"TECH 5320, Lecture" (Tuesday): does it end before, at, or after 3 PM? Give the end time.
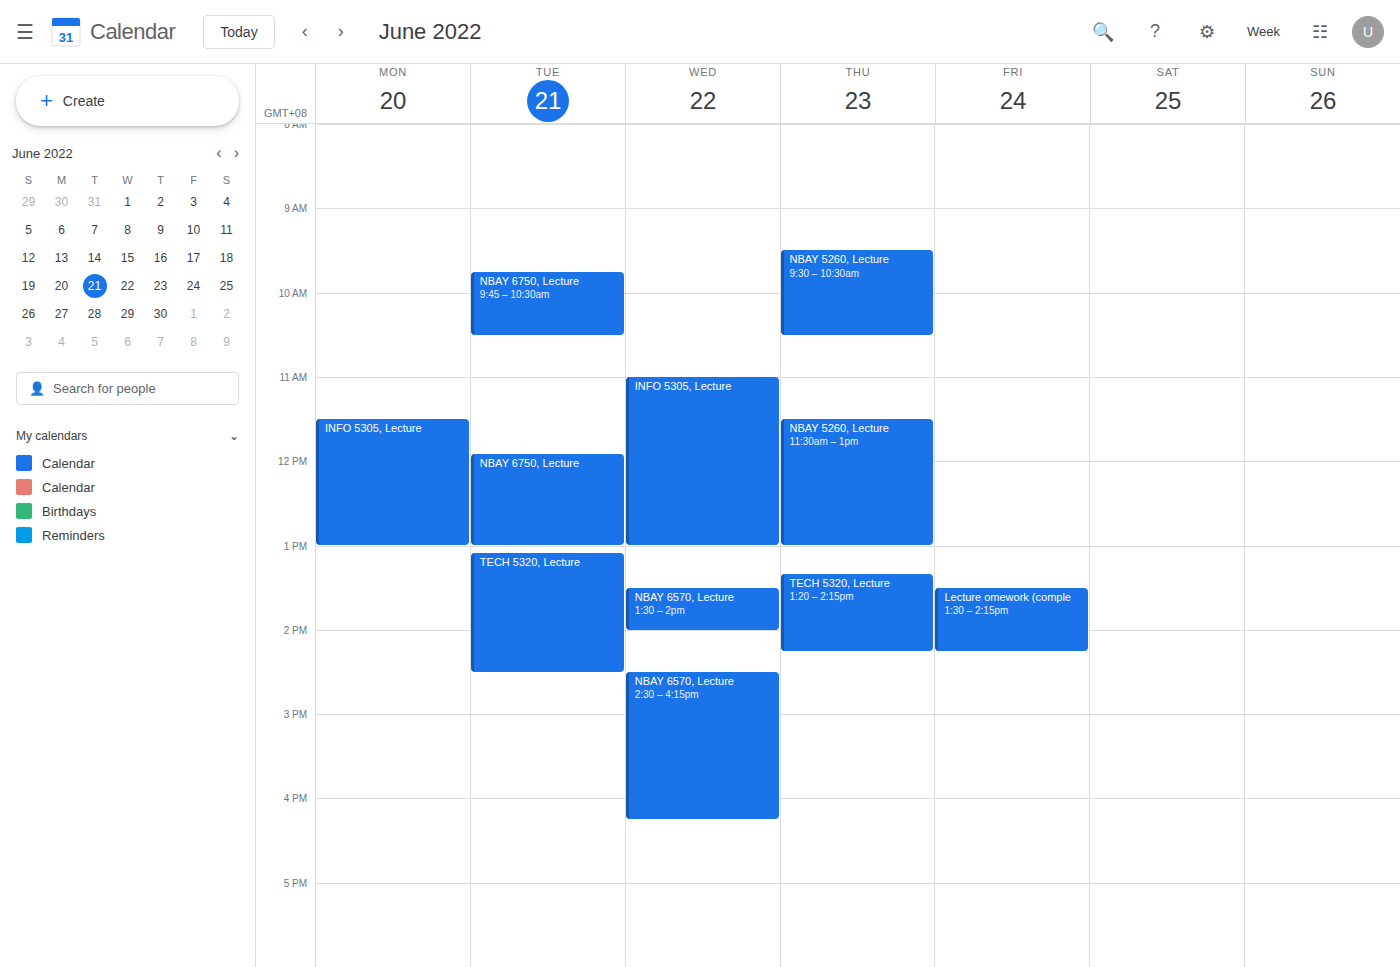
2:30 PM -- before 3 PM, 30 minutes above the 3 PM line.